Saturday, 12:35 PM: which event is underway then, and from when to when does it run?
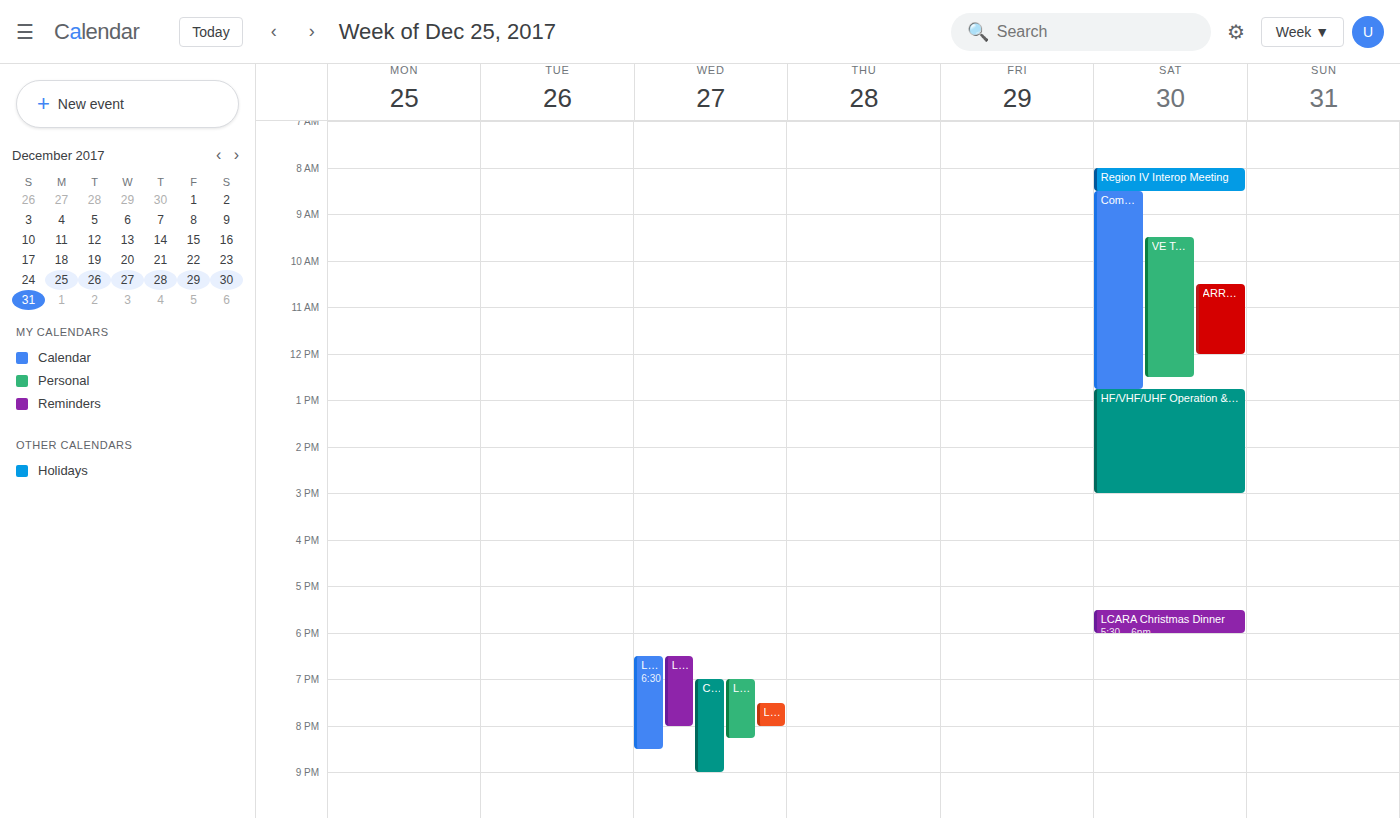
"Comm Exercise (5th Saturda", 8:30 AM to 12:45 PM